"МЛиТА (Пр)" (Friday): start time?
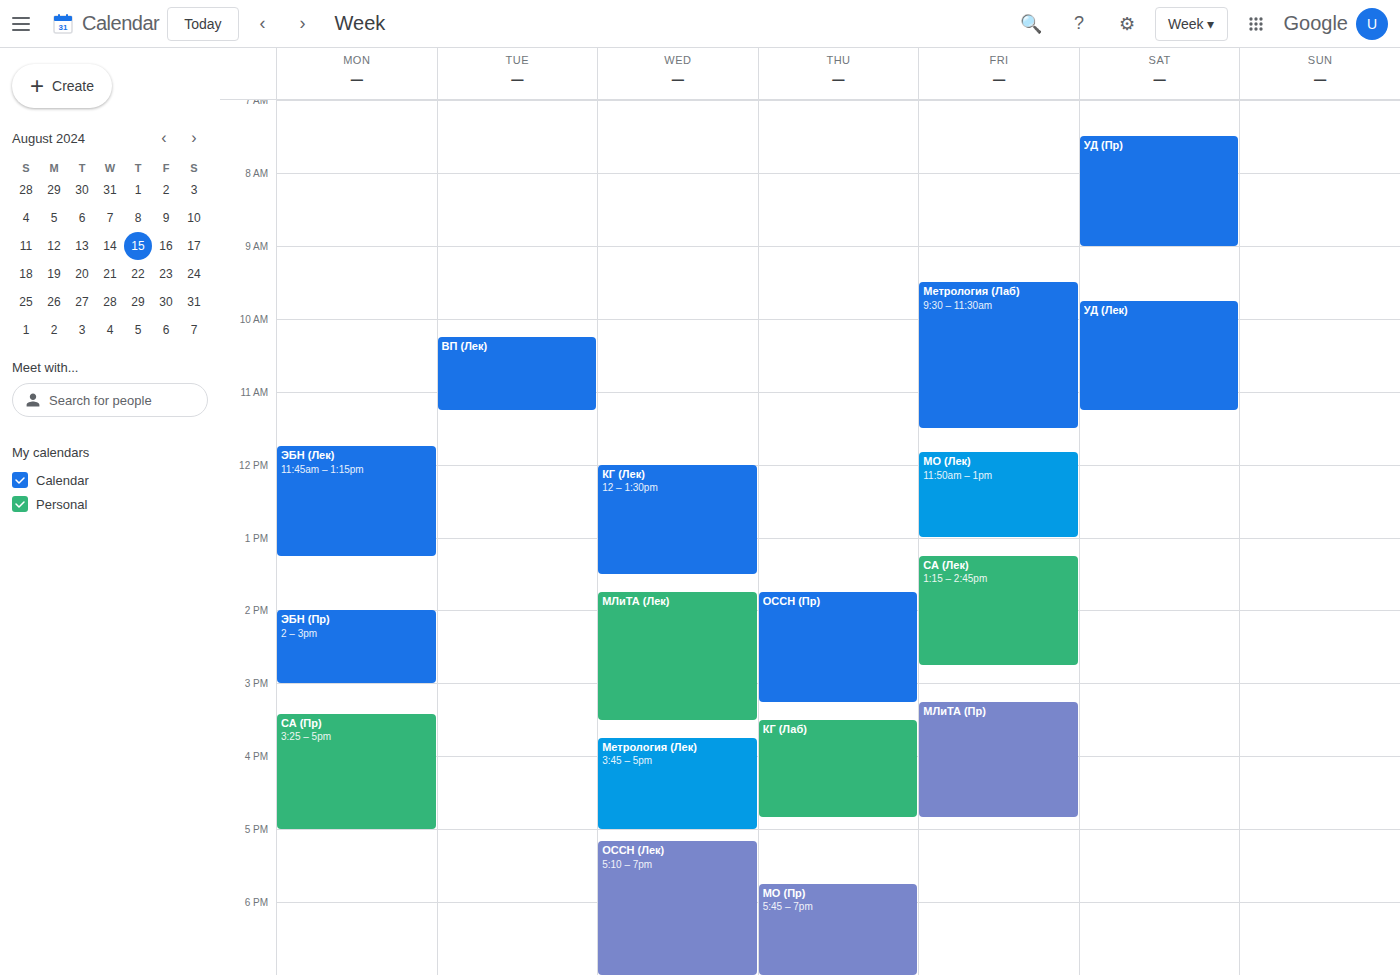
15:15